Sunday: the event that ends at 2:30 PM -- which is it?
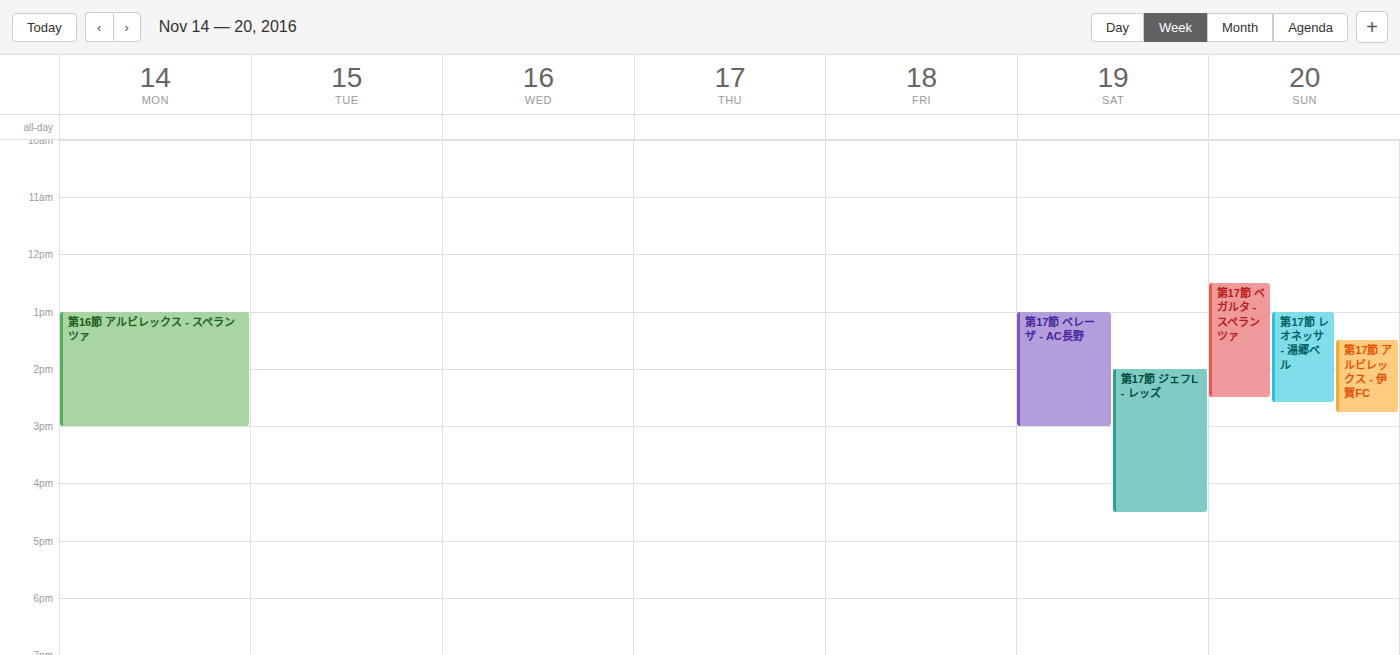
"第17節 ベガルタ - スペランツァ"